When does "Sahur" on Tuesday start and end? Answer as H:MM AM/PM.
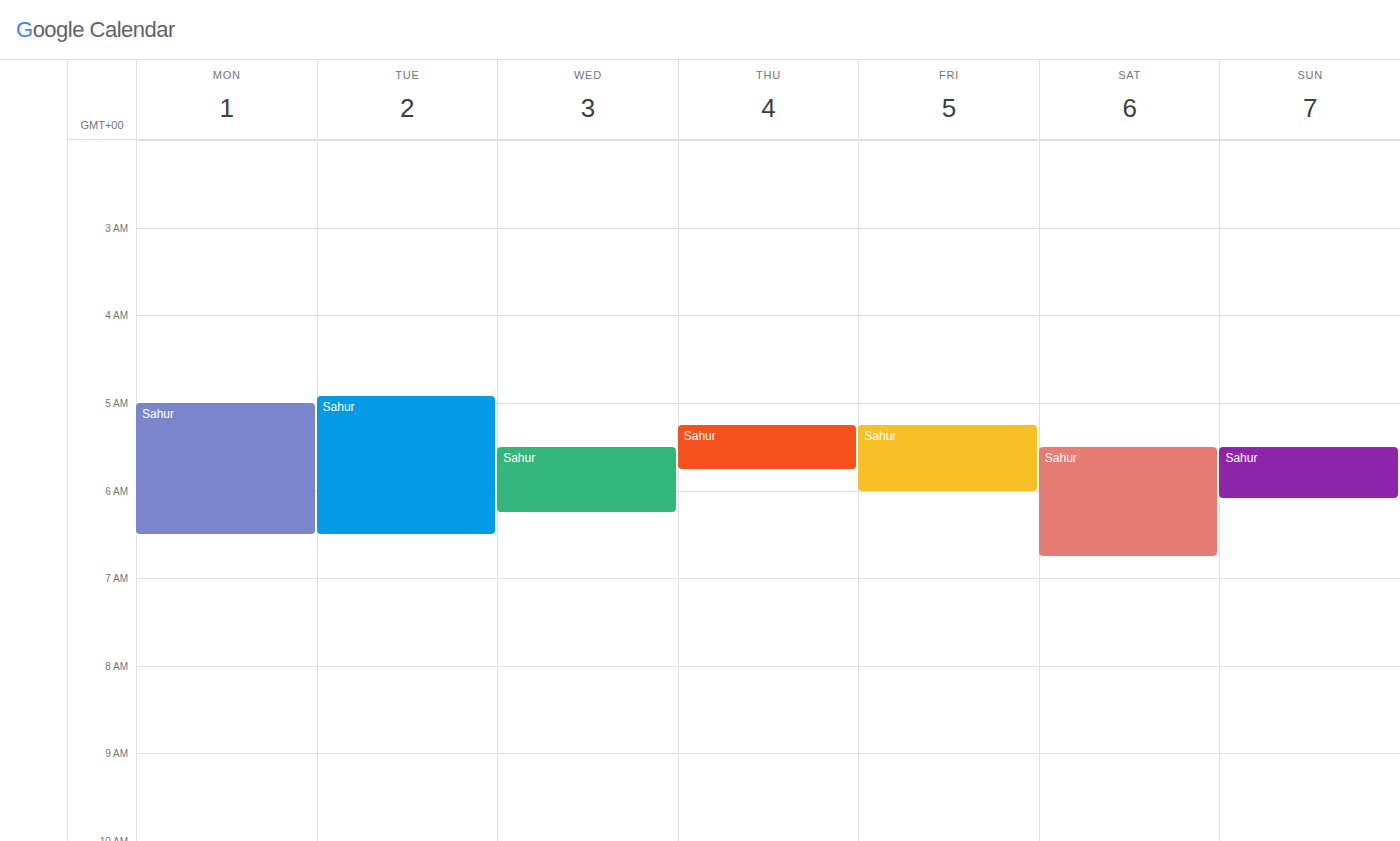
4:55 AM to 6:30 AM